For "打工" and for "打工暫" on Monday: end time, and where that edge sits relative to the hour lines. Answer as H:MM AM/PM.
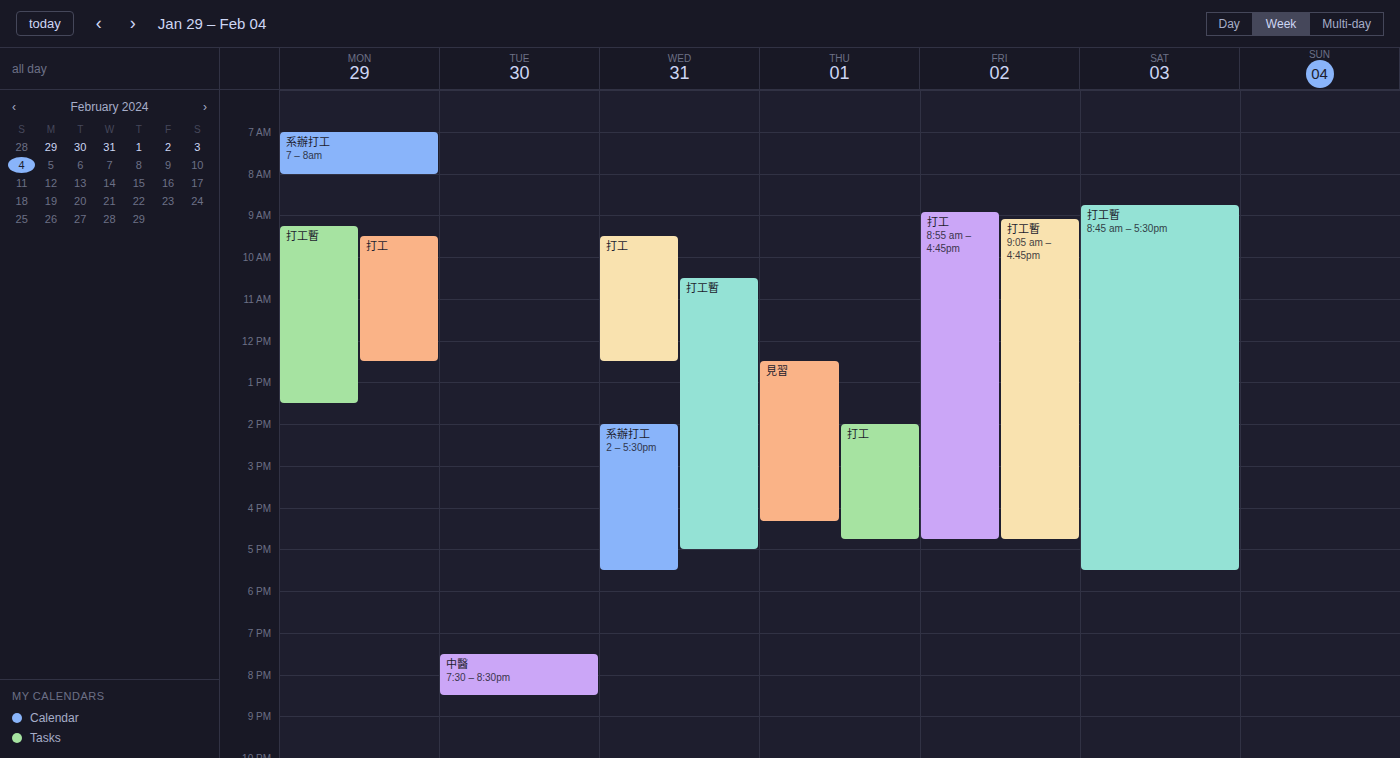
"打工": 12:30 PM, halfway between the 12 PM and 1 PM lines. "打工暫": 1:30 PM, halfway between the 1 PM and 2 PM lines.